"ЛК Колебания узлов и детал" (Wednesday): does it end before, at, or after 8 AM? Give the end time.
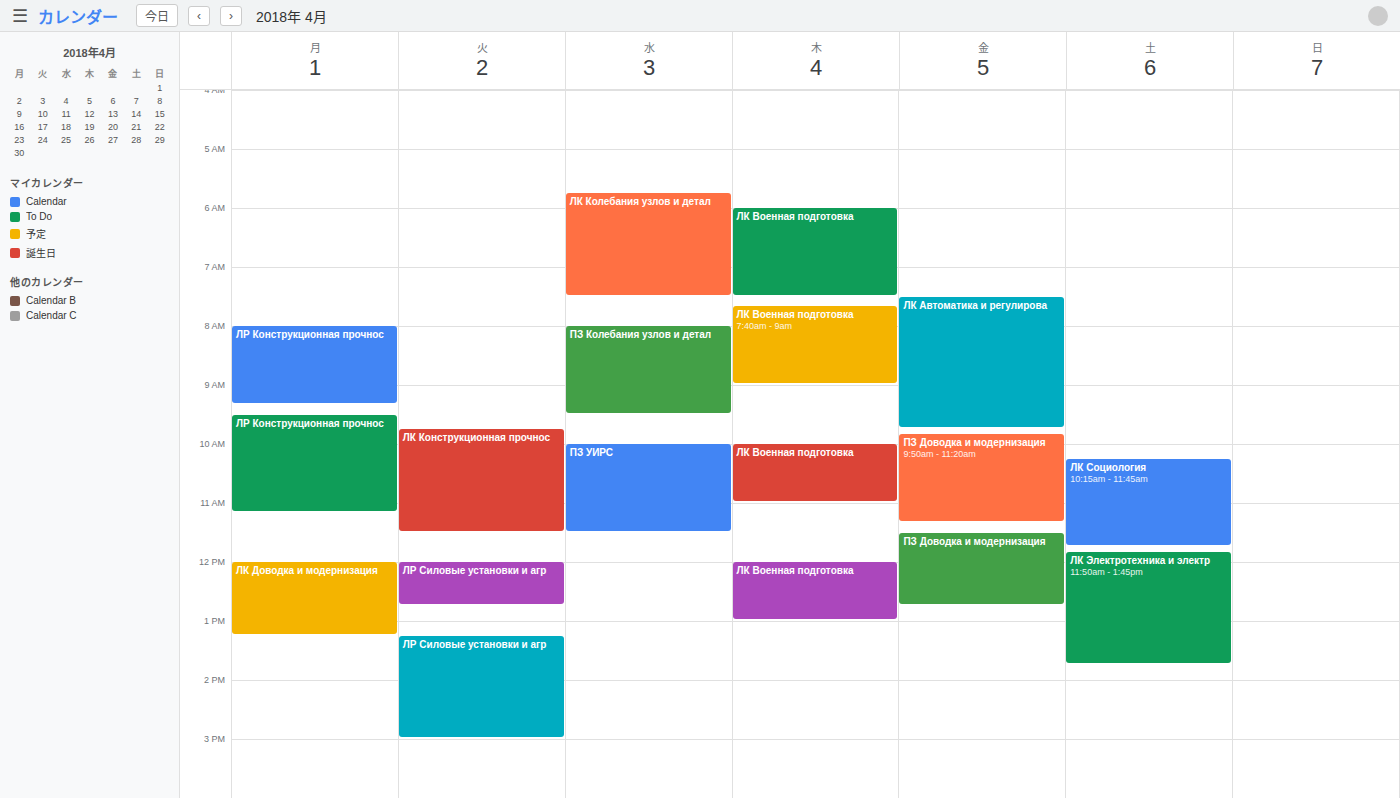
7:30 AM -- before 8 AM, 30 minutes above the 8 AM line.